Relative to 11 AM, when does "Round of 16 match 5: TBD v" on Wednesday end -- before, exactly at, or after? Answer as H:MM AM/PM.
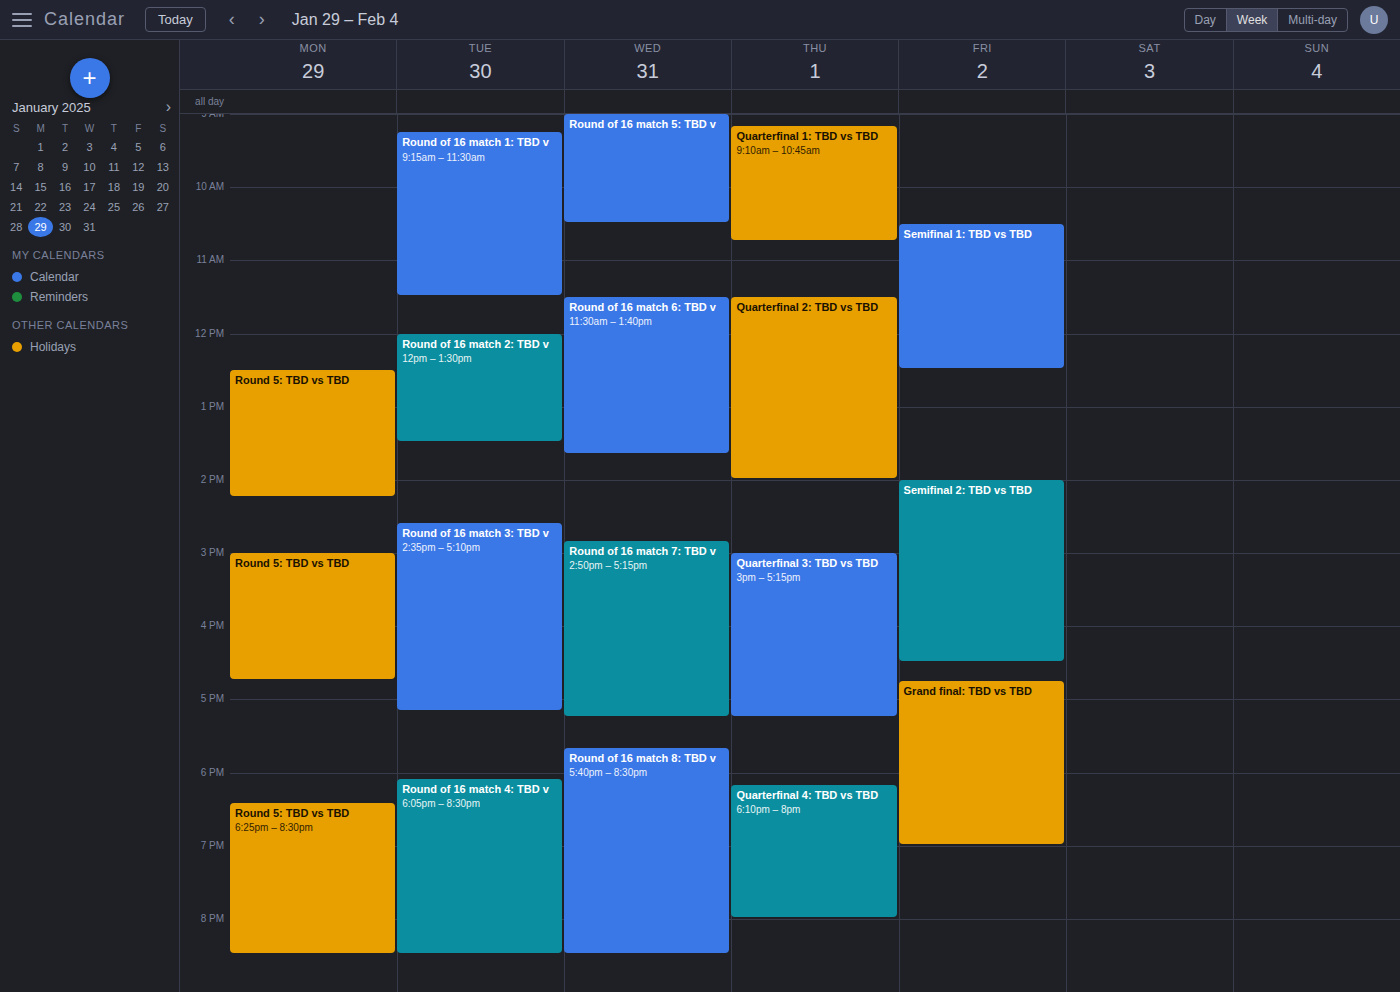
10:30 AM -- before 11 AM, 30 minutes above the 11 AM line.